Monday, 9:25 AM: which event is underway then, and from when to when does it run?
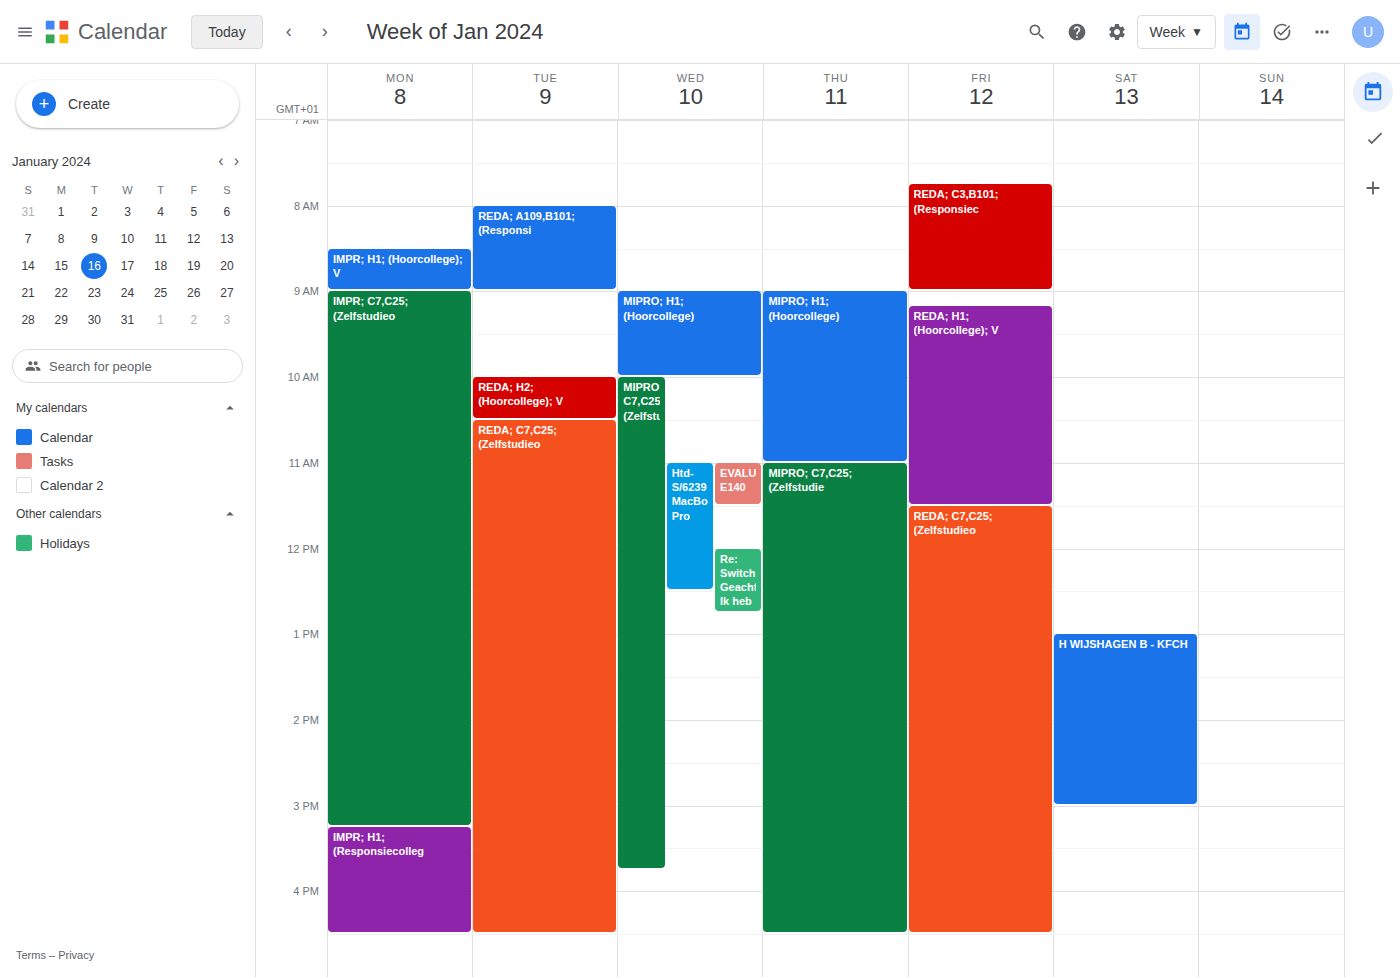
"IMPR; C7,C25; (Zelfstudieo", 9:00 AM to 3:15 PM